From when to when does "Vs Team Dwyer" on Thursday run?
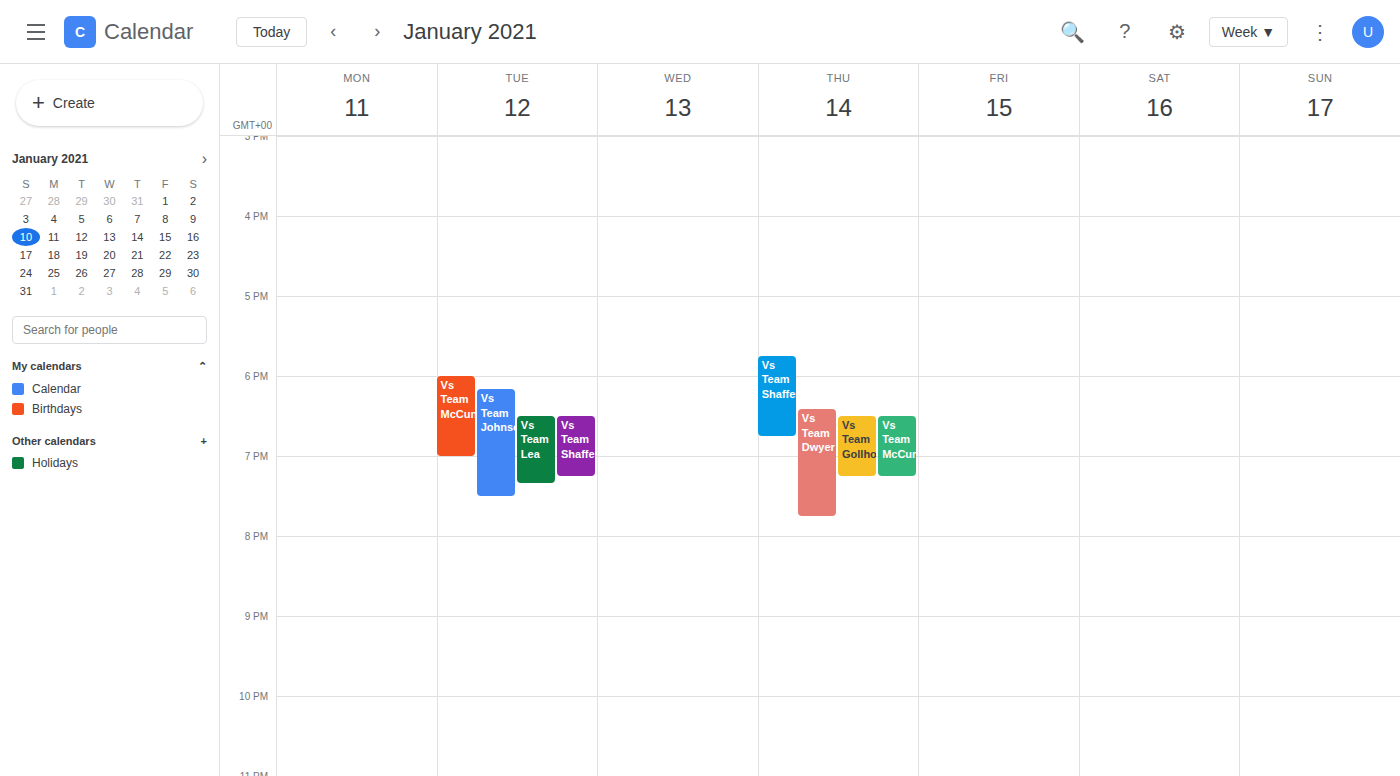
6:25 PM to 7:45 PM